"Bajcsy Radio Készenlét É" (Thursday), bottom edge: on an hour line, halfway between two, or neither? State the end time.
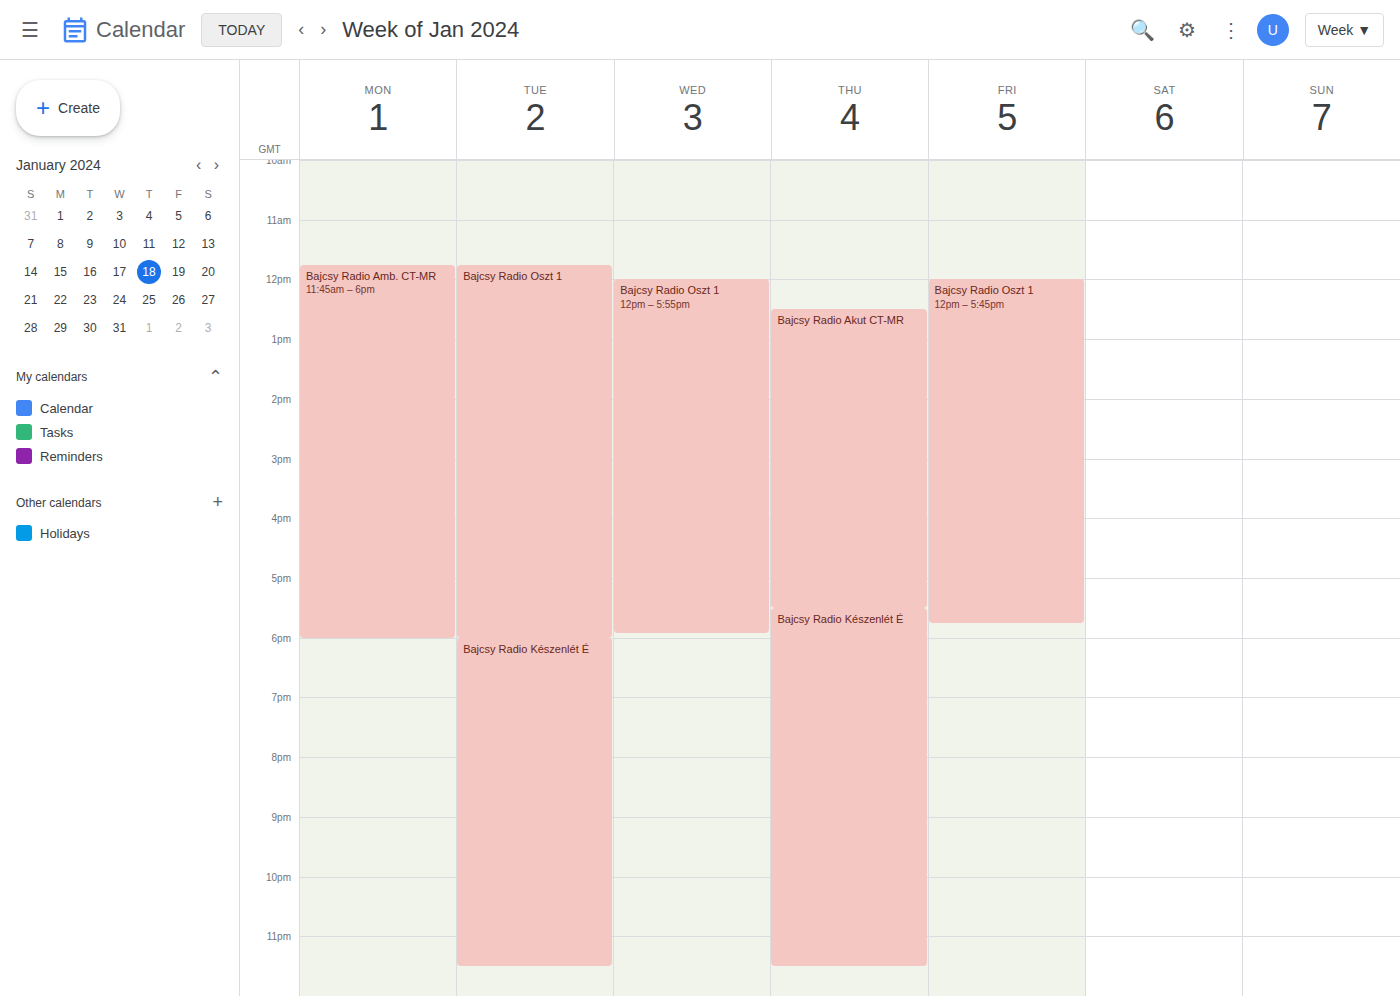
11:30 PM -- halfway between the 11 PM and 12 AM lines.